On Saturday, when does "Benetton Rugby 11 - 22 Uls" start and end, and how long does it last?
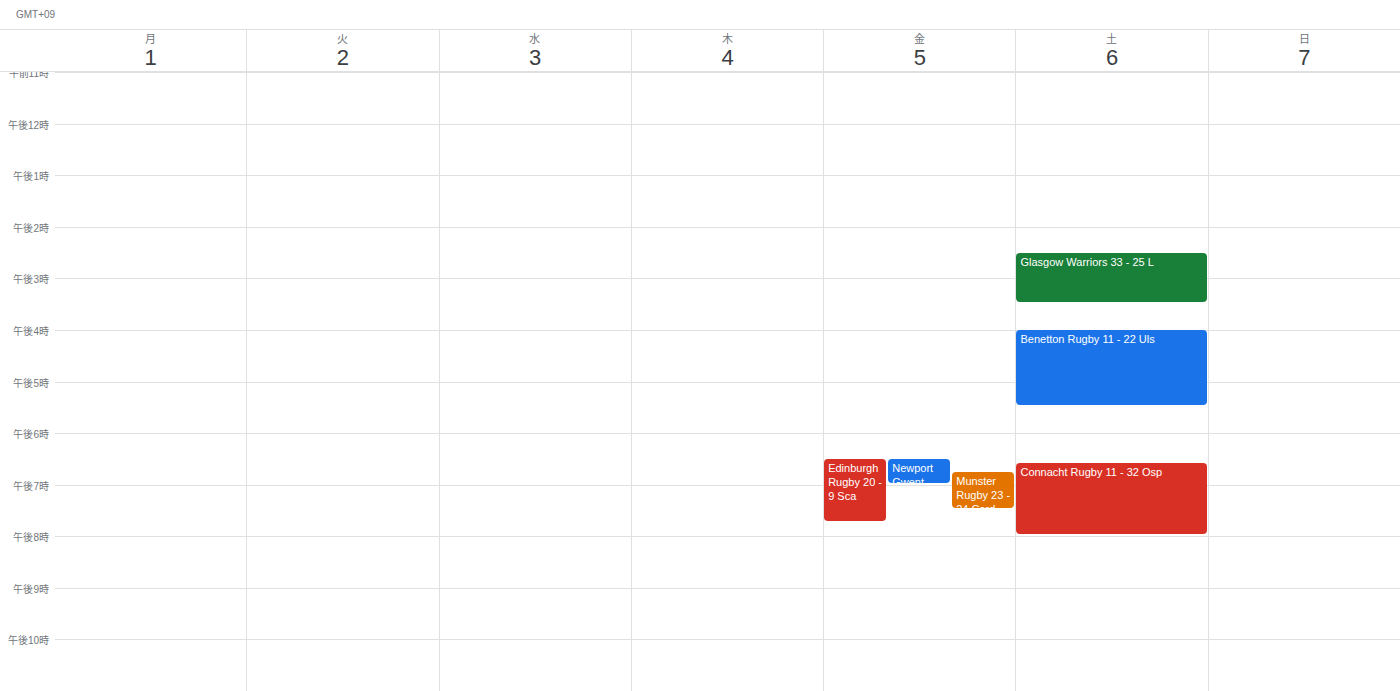
16:00 to 17:30, 1 hour 30 minutes